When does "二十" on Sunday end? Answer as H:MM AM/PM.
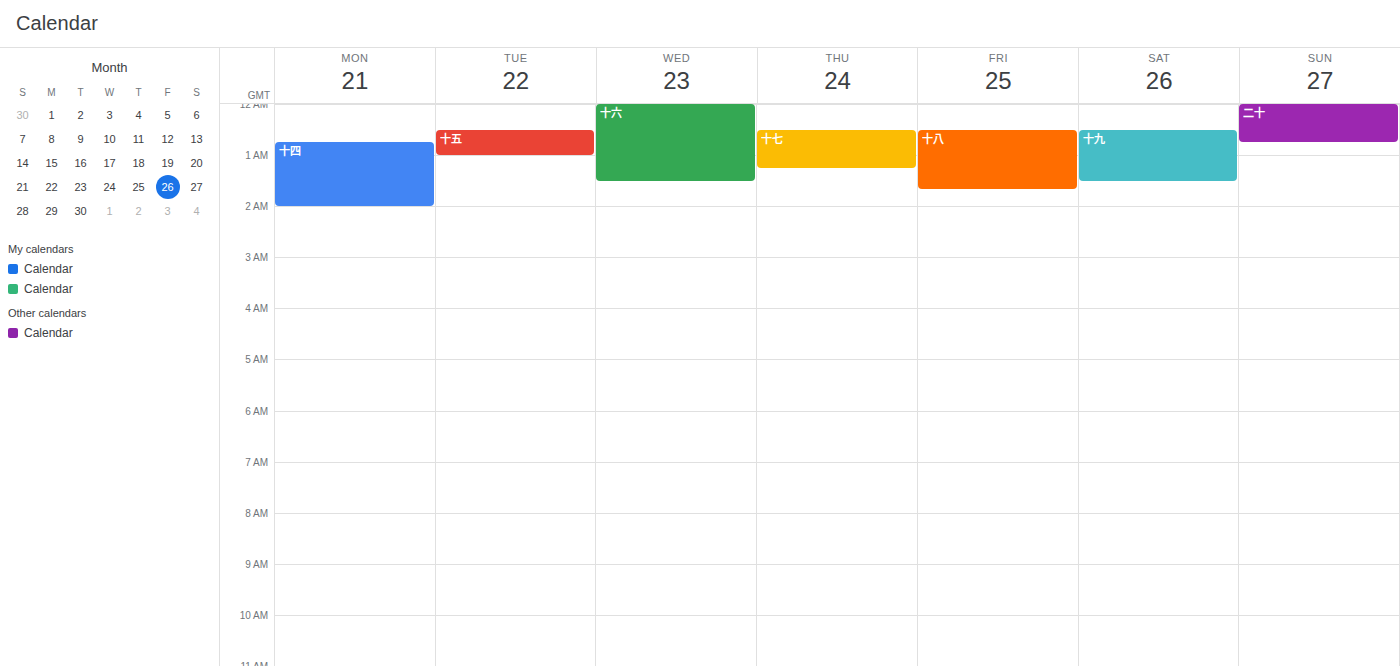
12:45 AM